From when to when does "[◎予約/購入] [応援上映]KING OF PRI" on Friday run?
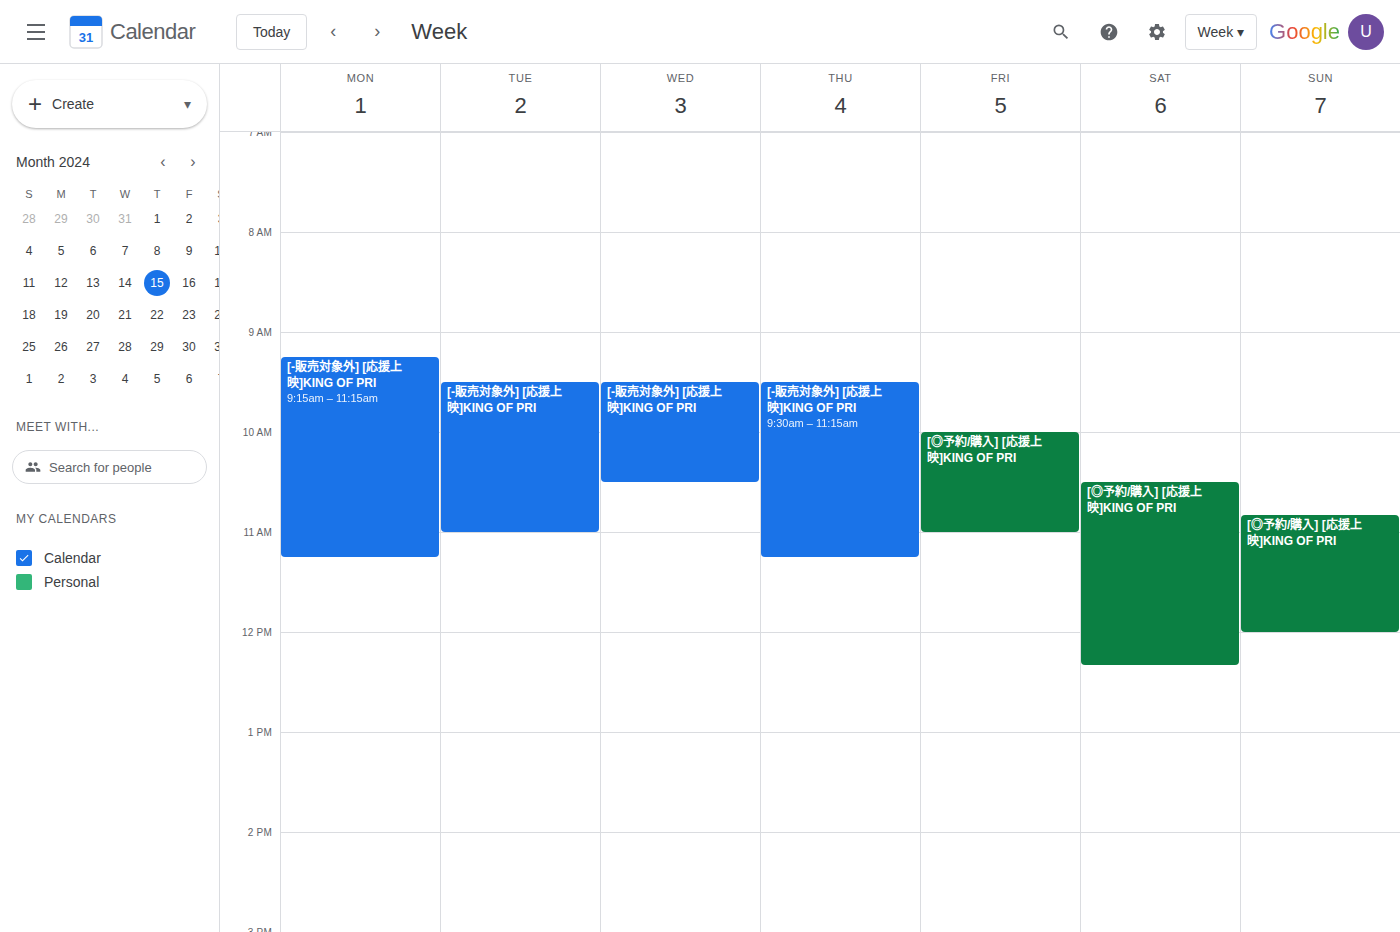
10:00 AM to 11:00 AM